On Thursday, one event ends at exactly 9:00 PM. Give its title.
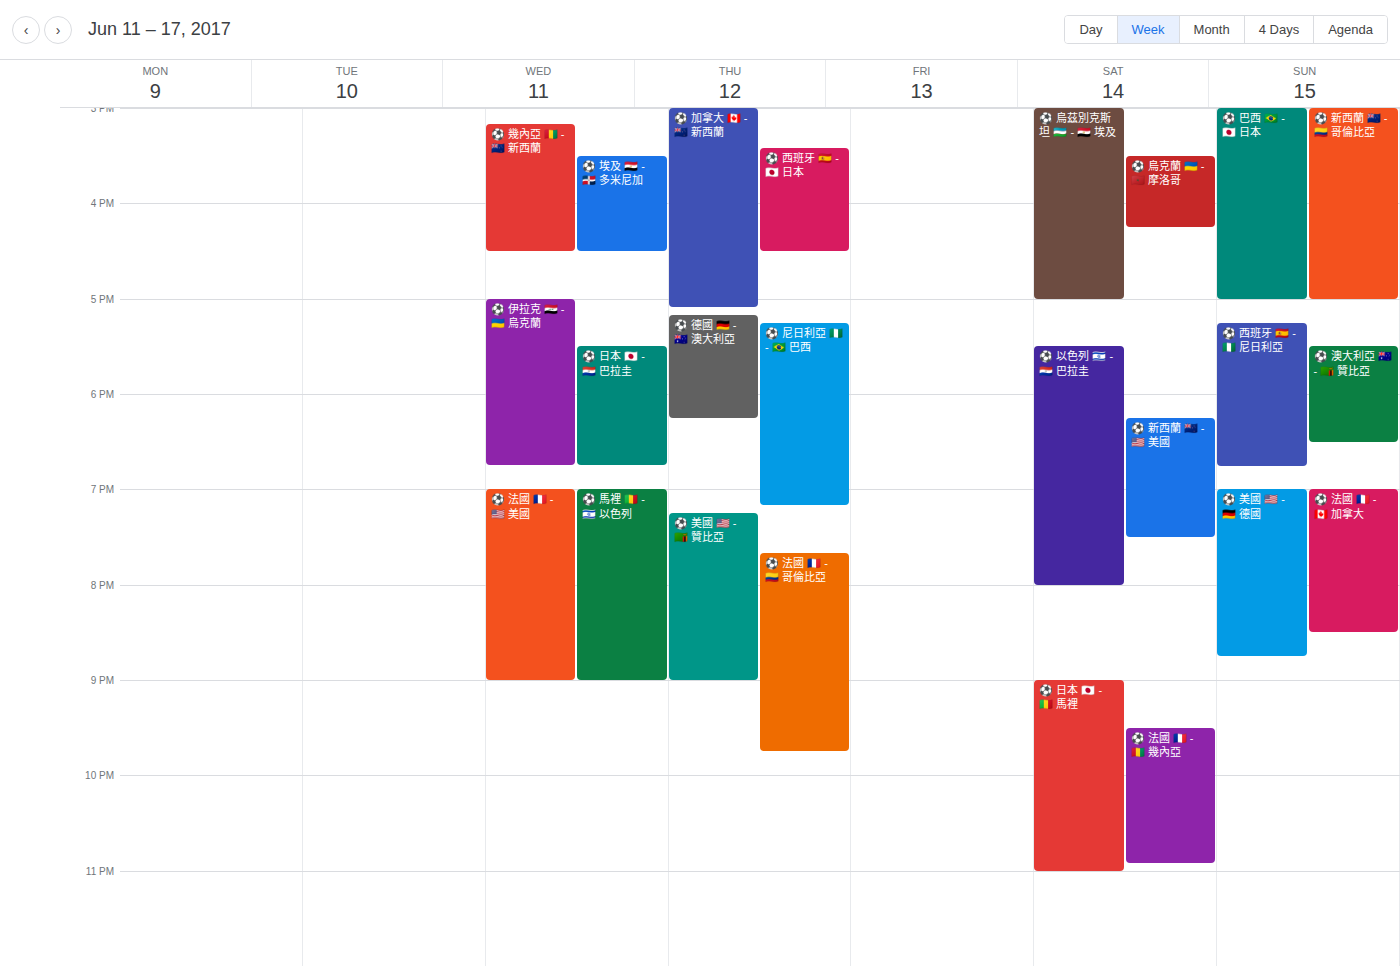
"⚽ 美國 🇺🇸 - 🇿🇲 贊比亞"